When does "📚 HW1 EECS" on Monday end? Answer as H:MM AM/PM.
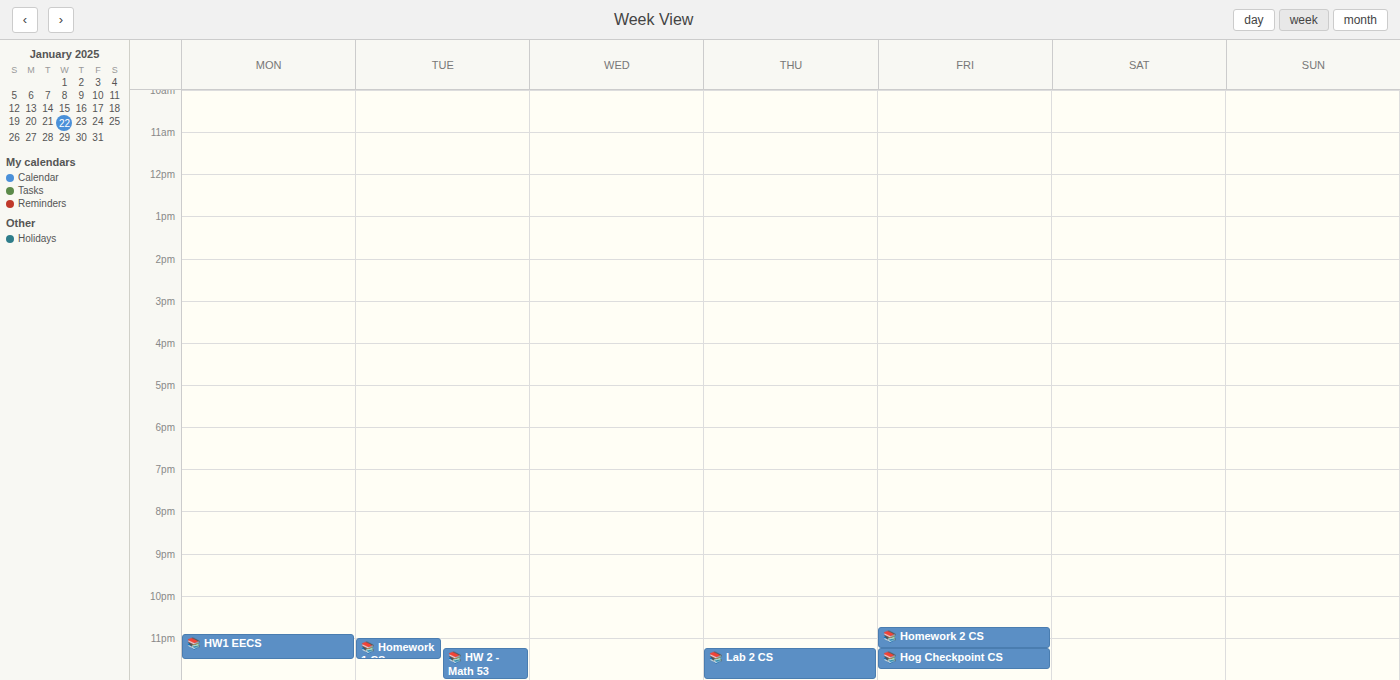
11:30 PM